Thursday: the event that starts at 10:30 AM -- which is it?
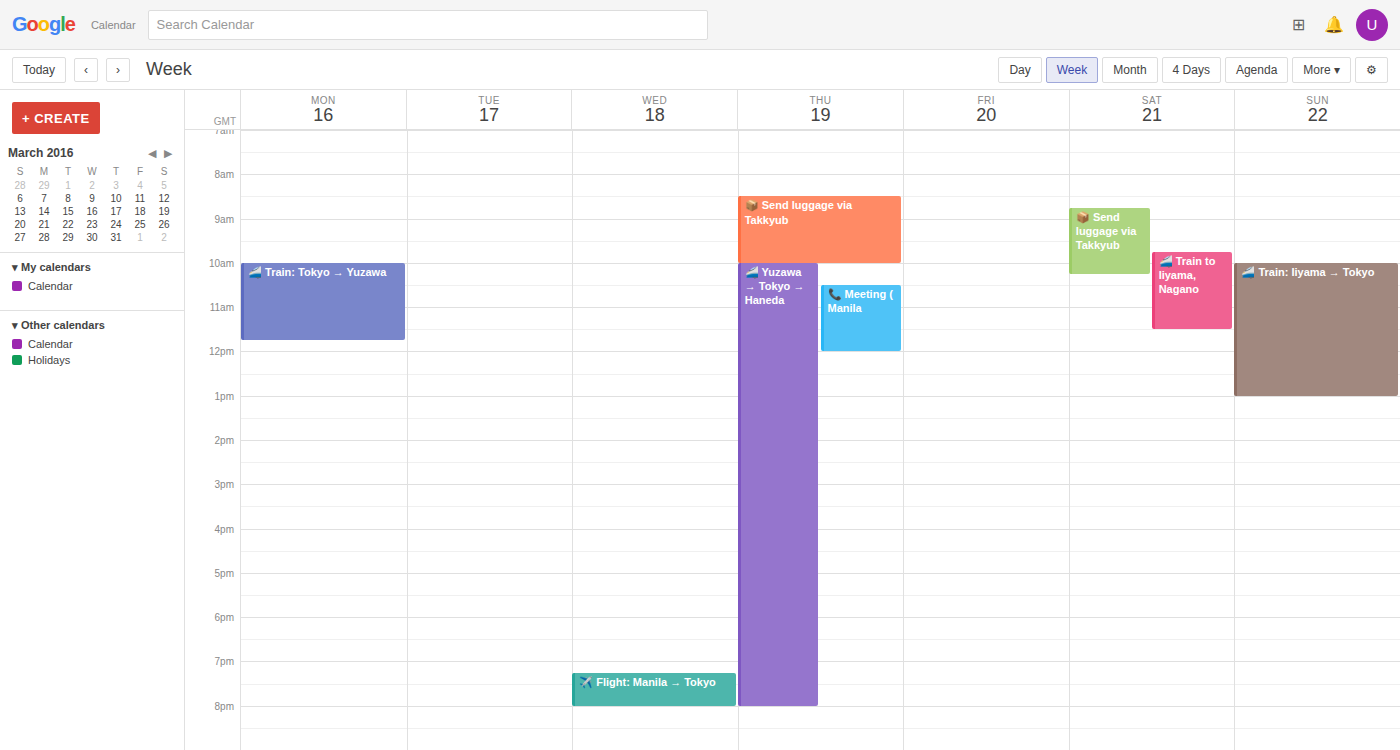
"📞 Meeting ( Manila"